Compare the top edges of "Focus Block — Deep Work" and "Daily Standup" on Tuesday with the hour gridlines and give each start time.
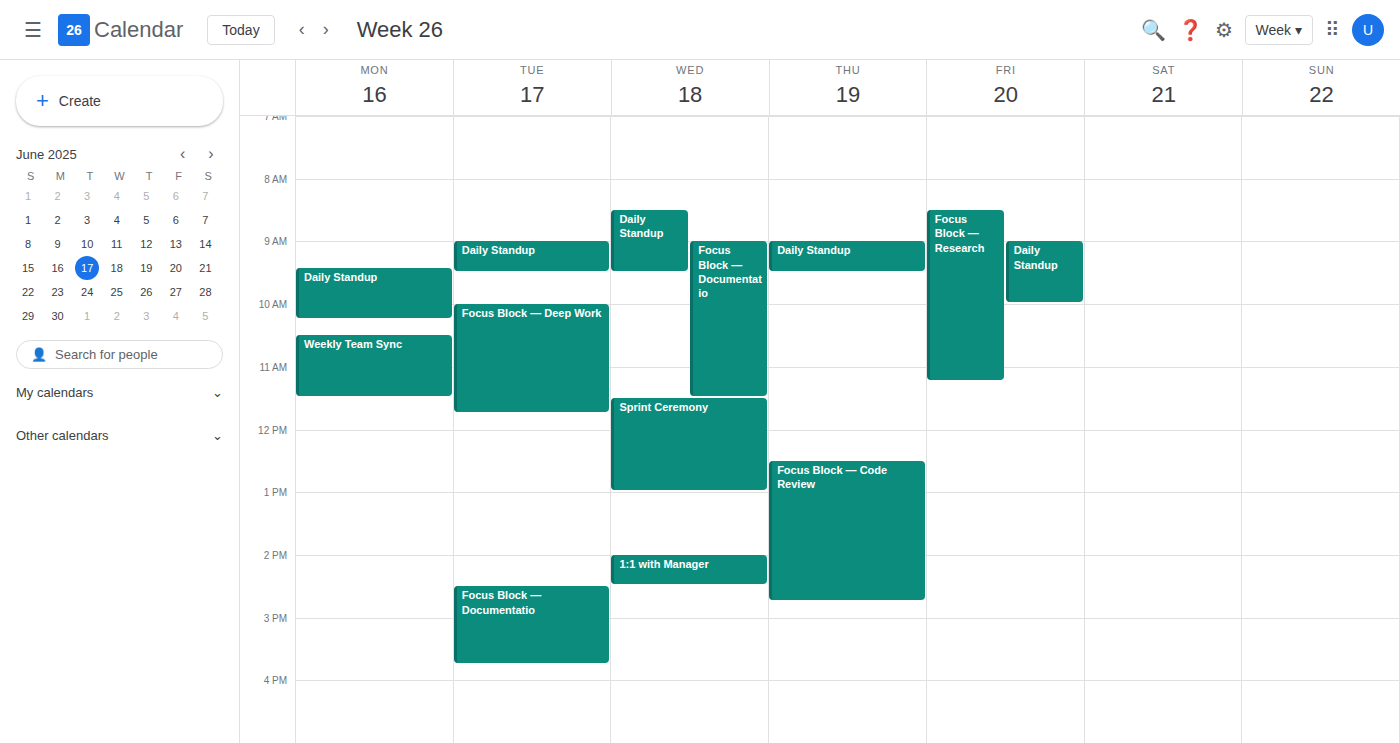
"Focus Block — Deep Work": 10:00 AM, exactly on the 10 AM line. "Daily Standup": 9:00 AM, exactly on the 9 AM line.